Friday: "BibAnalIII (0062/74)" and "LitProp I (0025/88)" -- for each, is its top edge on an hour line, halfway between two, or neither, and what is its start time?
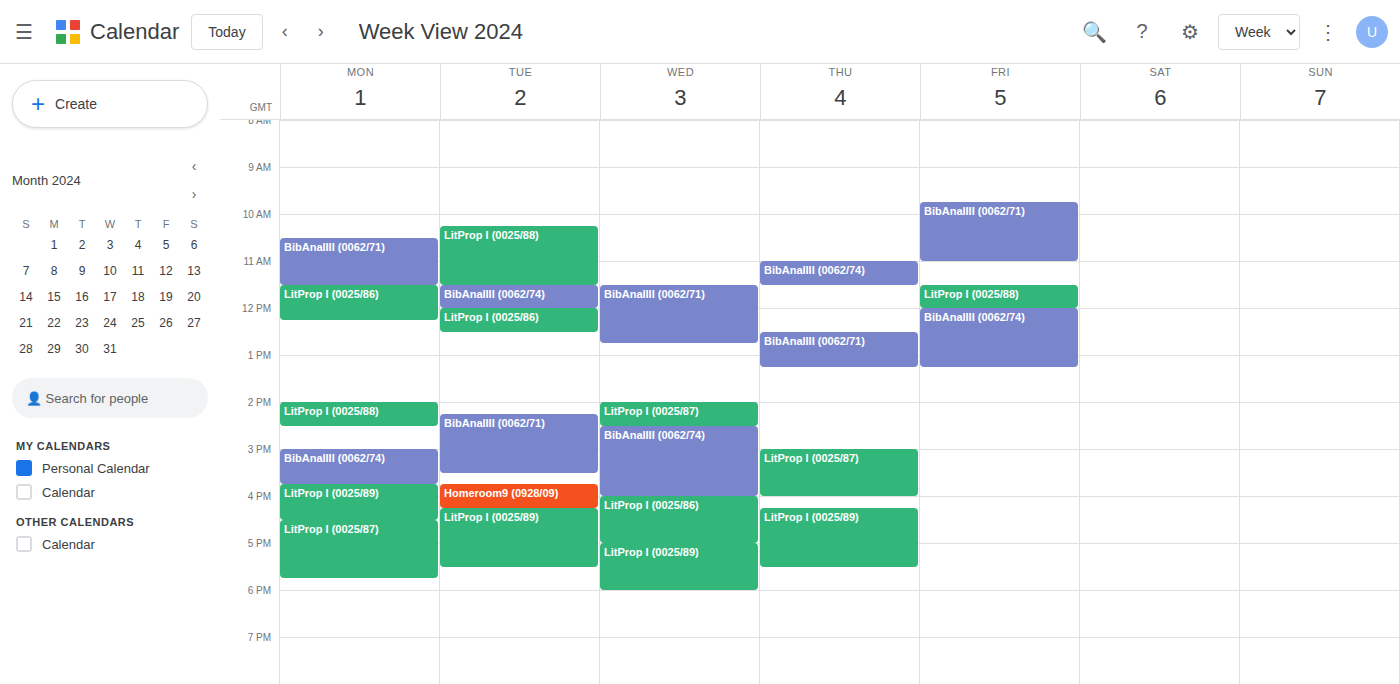
"BibAnalIII (0062/74)": 12:00 PM, exactly on the 12 PM line. "LitProp I (0025/88)": 11:30 AM, halfway between the 11 AM and 12 PM lines.